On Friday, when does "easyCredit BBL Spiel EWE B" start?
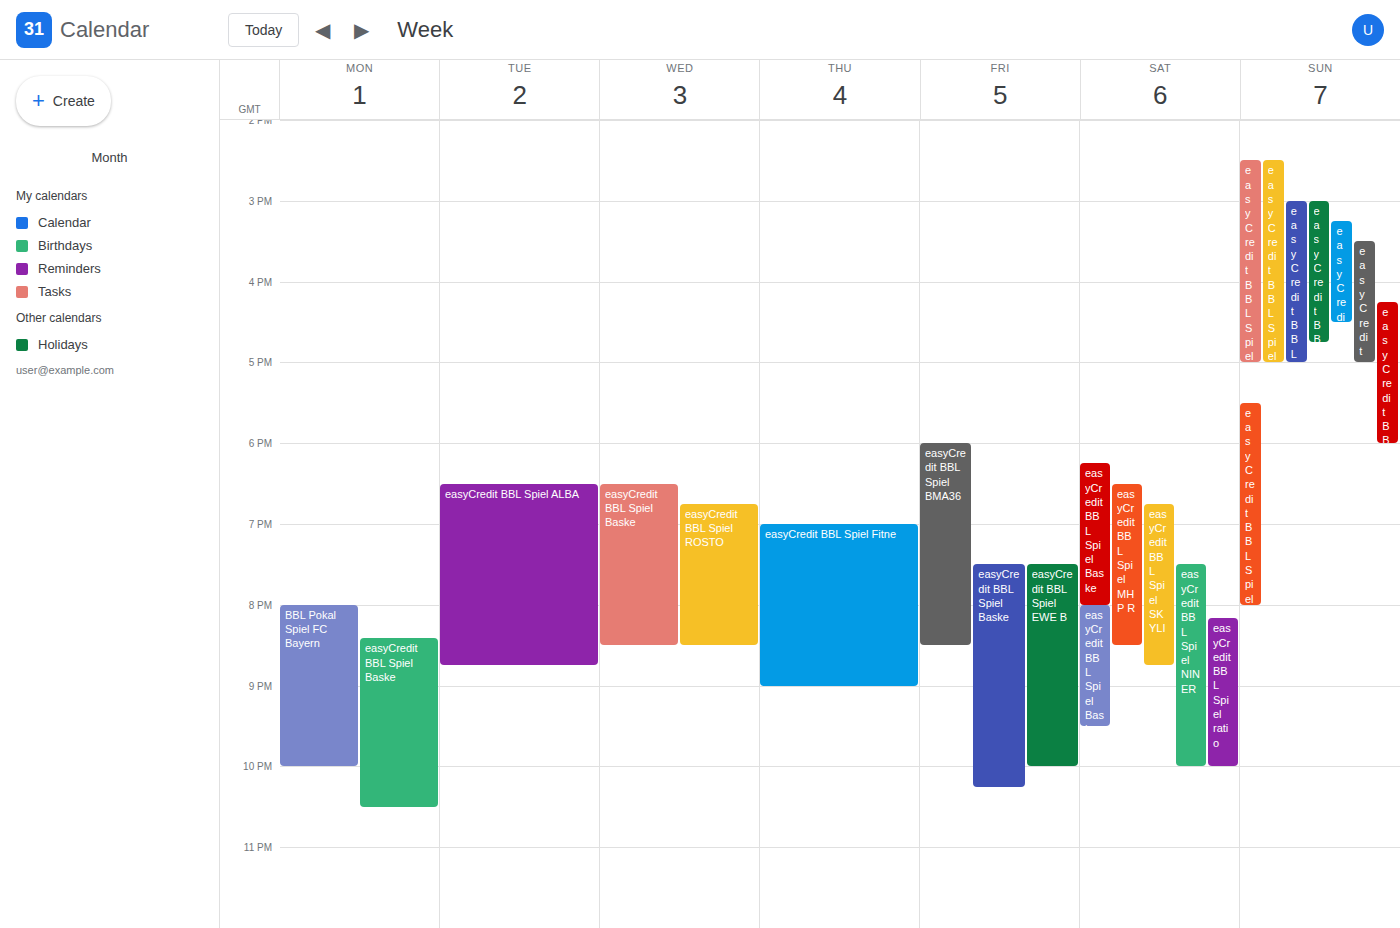
7:30 PM